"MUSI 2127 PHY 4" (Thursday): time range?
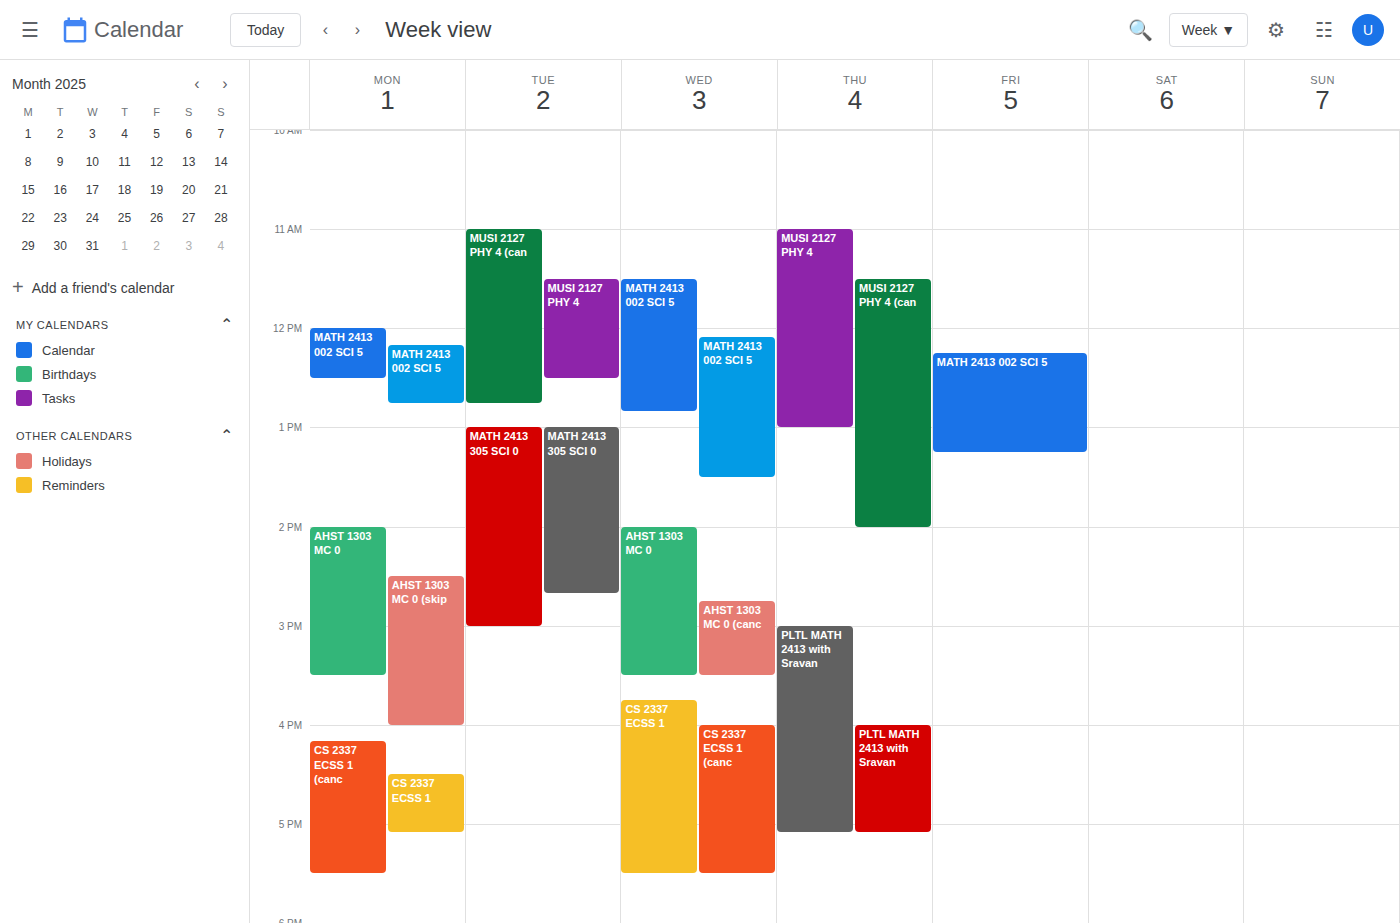
11:00 AM to 1:00 PM